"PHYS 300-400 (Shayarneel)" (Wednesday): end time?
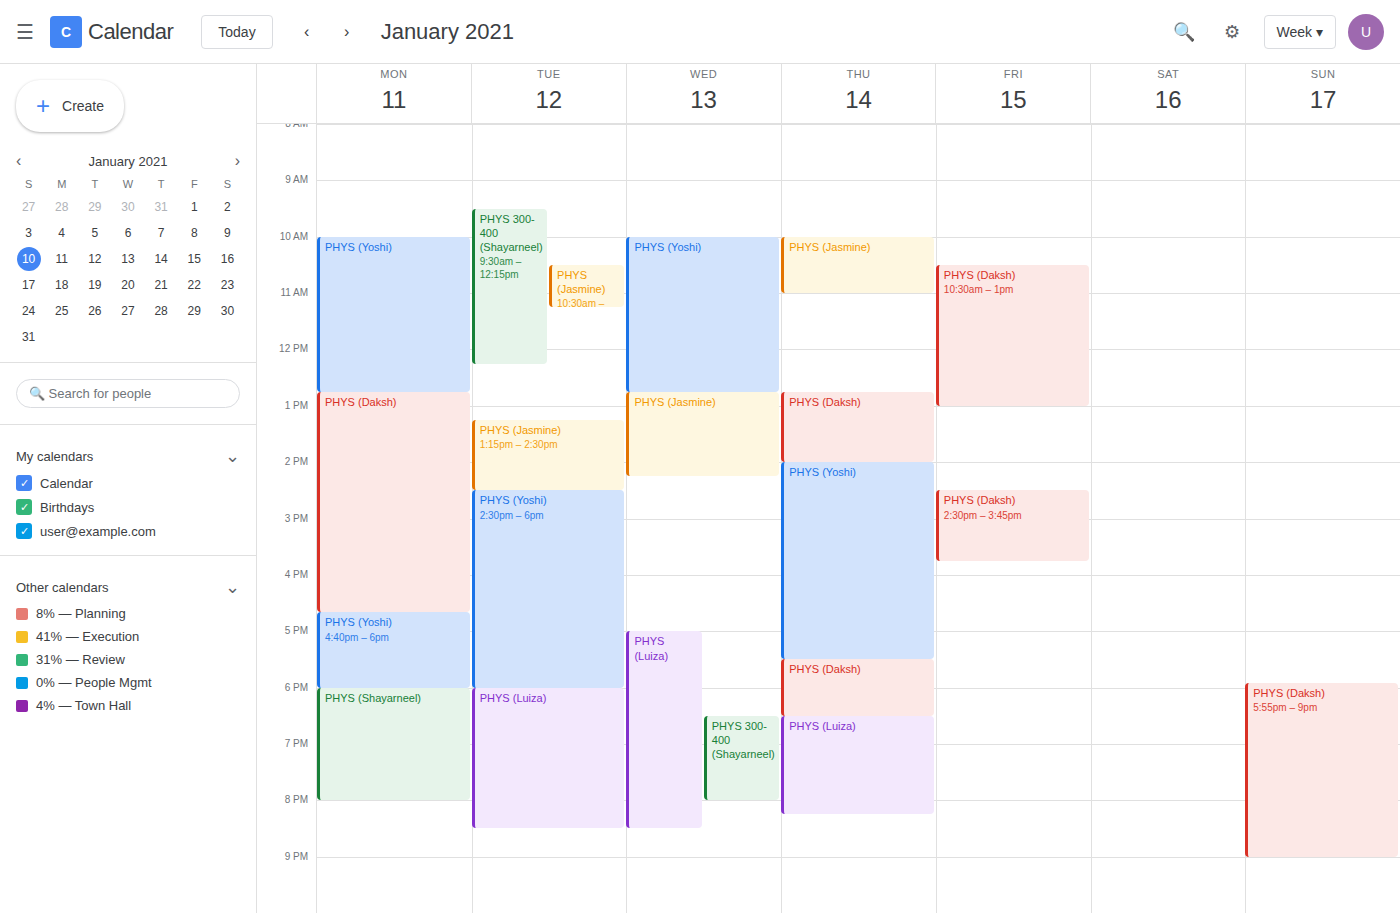
8:00 PM